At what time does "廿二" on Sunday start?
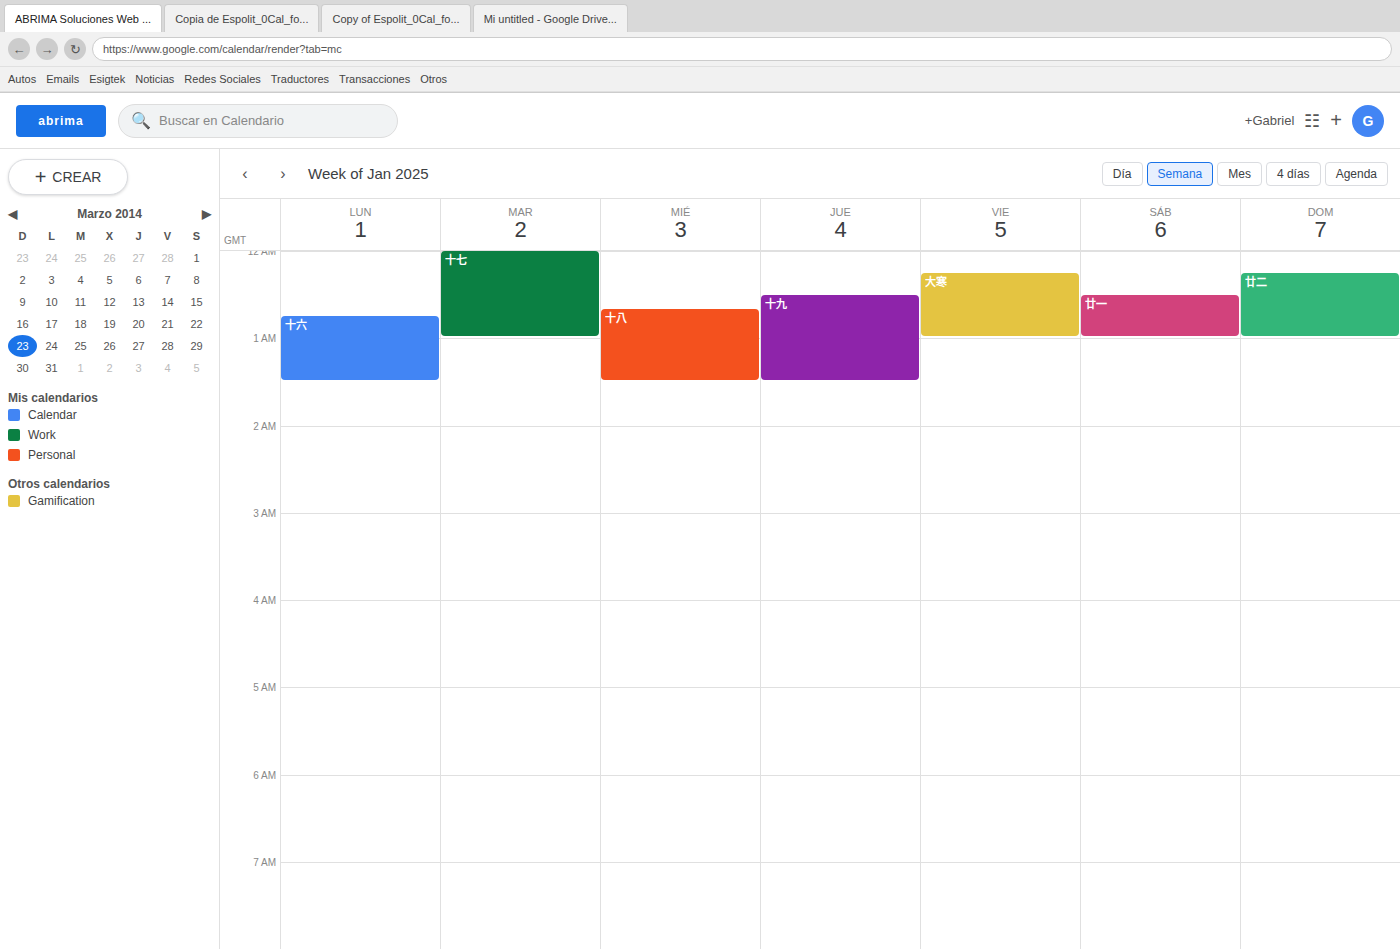
12:15 AM